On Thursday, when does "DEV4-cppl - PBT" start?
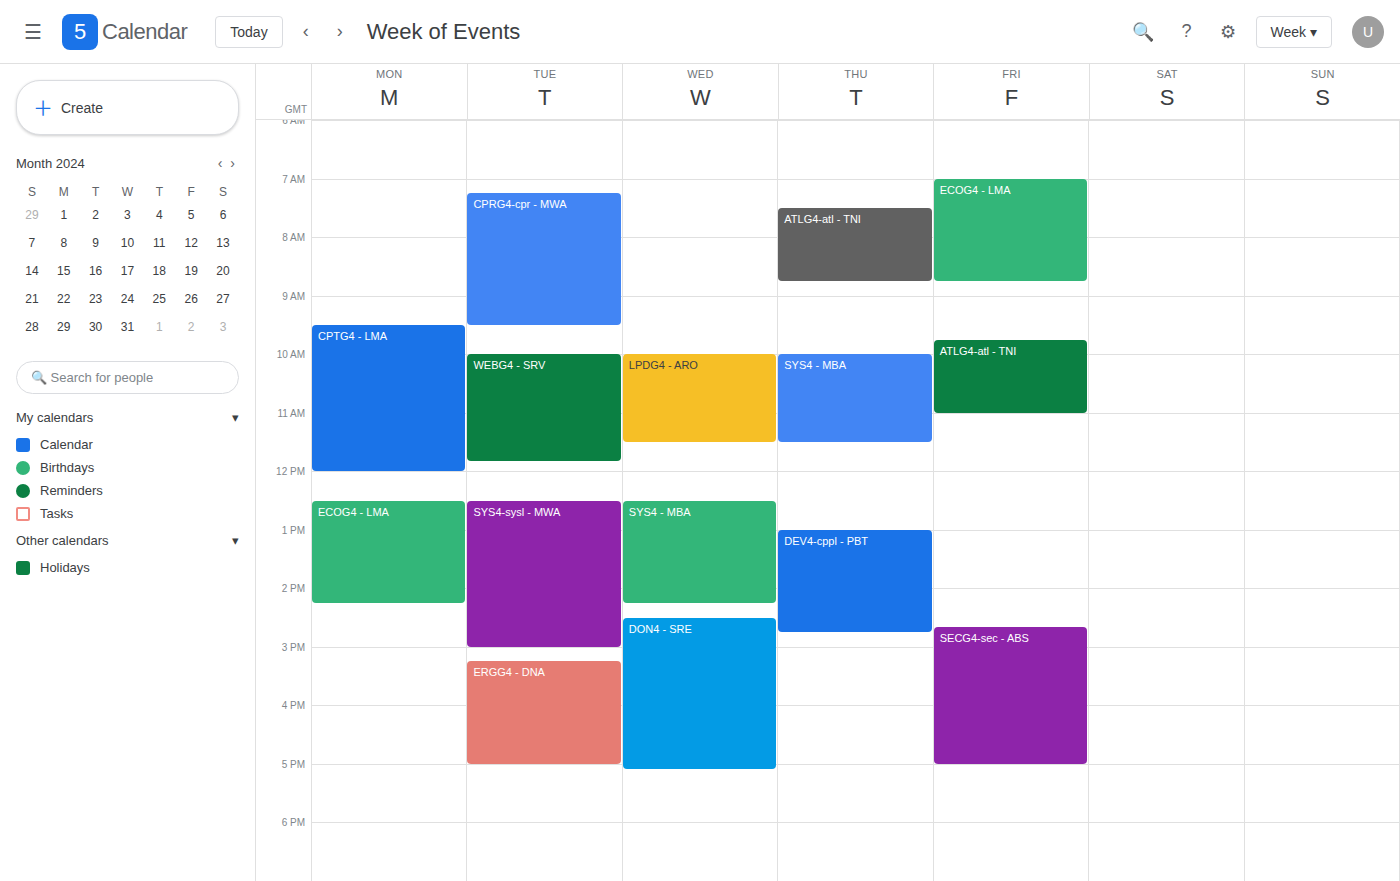
1:00 PM